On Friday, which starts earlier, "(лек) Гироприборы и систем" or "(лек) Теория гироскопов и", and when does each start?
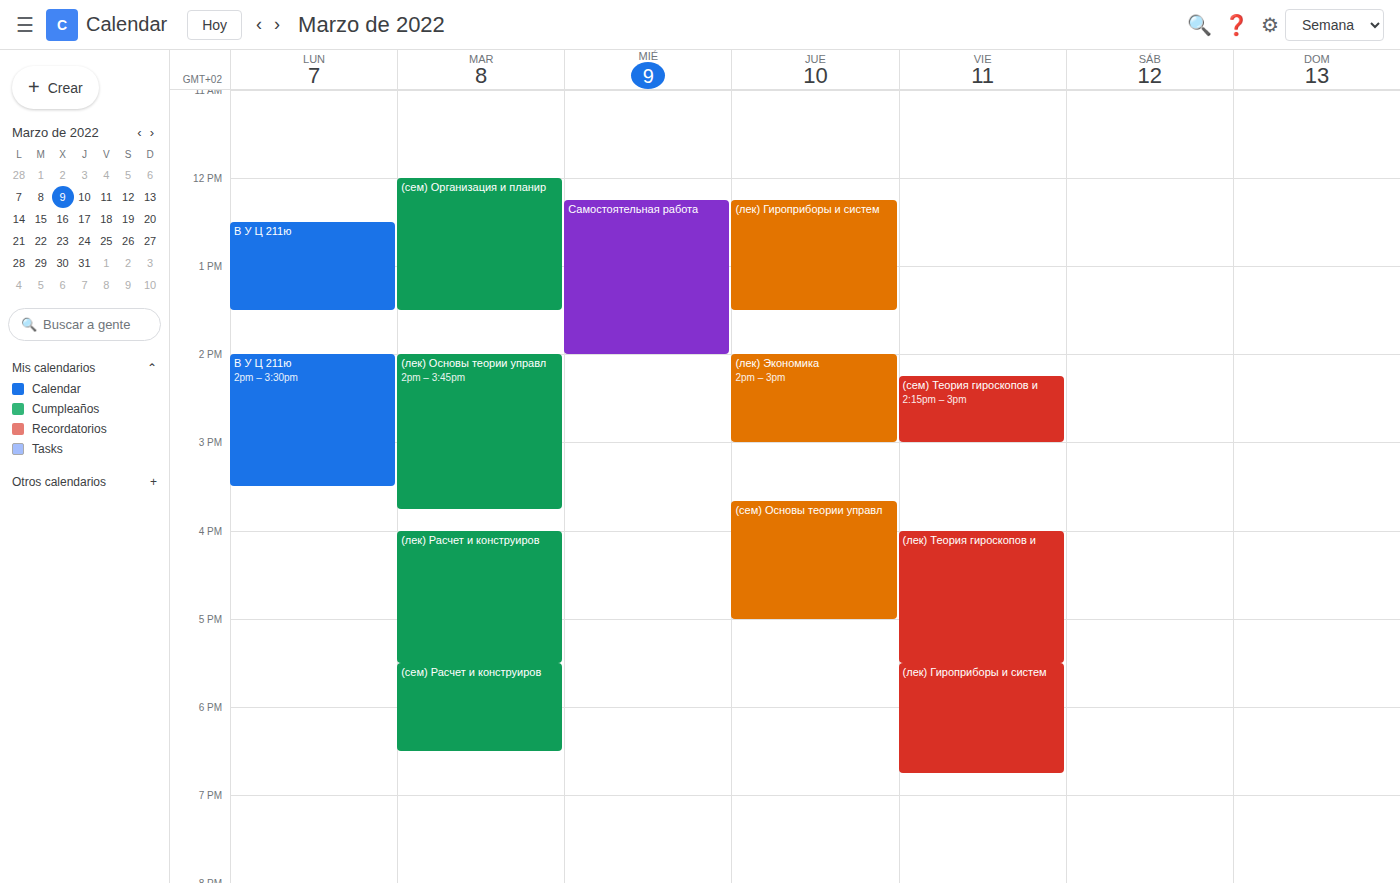
"(лек) Теория гироскопов и" 4:00 PM; "(лек) Гироприборы и систем" 5:30 PM.